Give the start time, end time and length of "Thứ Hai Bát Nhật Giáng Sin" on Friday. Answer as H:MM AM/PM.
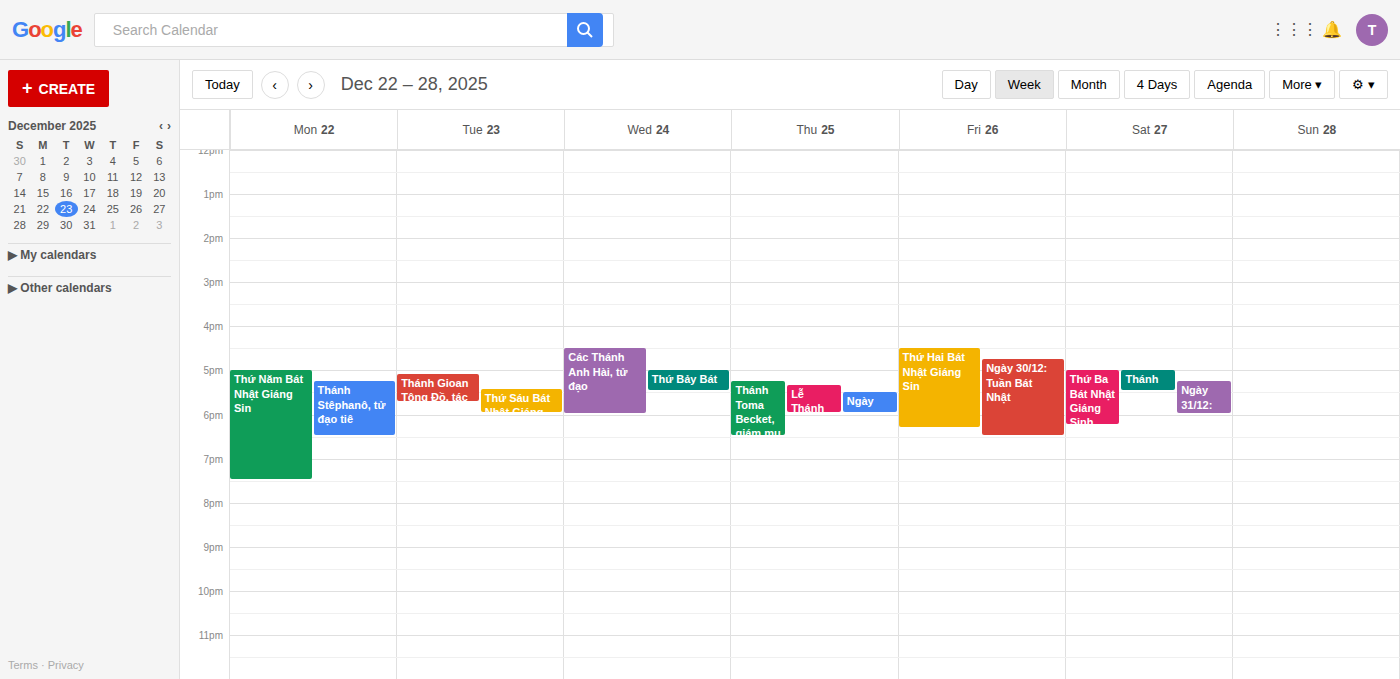
4:30 PM to 6:20 PM, 1 hour 50 minutes